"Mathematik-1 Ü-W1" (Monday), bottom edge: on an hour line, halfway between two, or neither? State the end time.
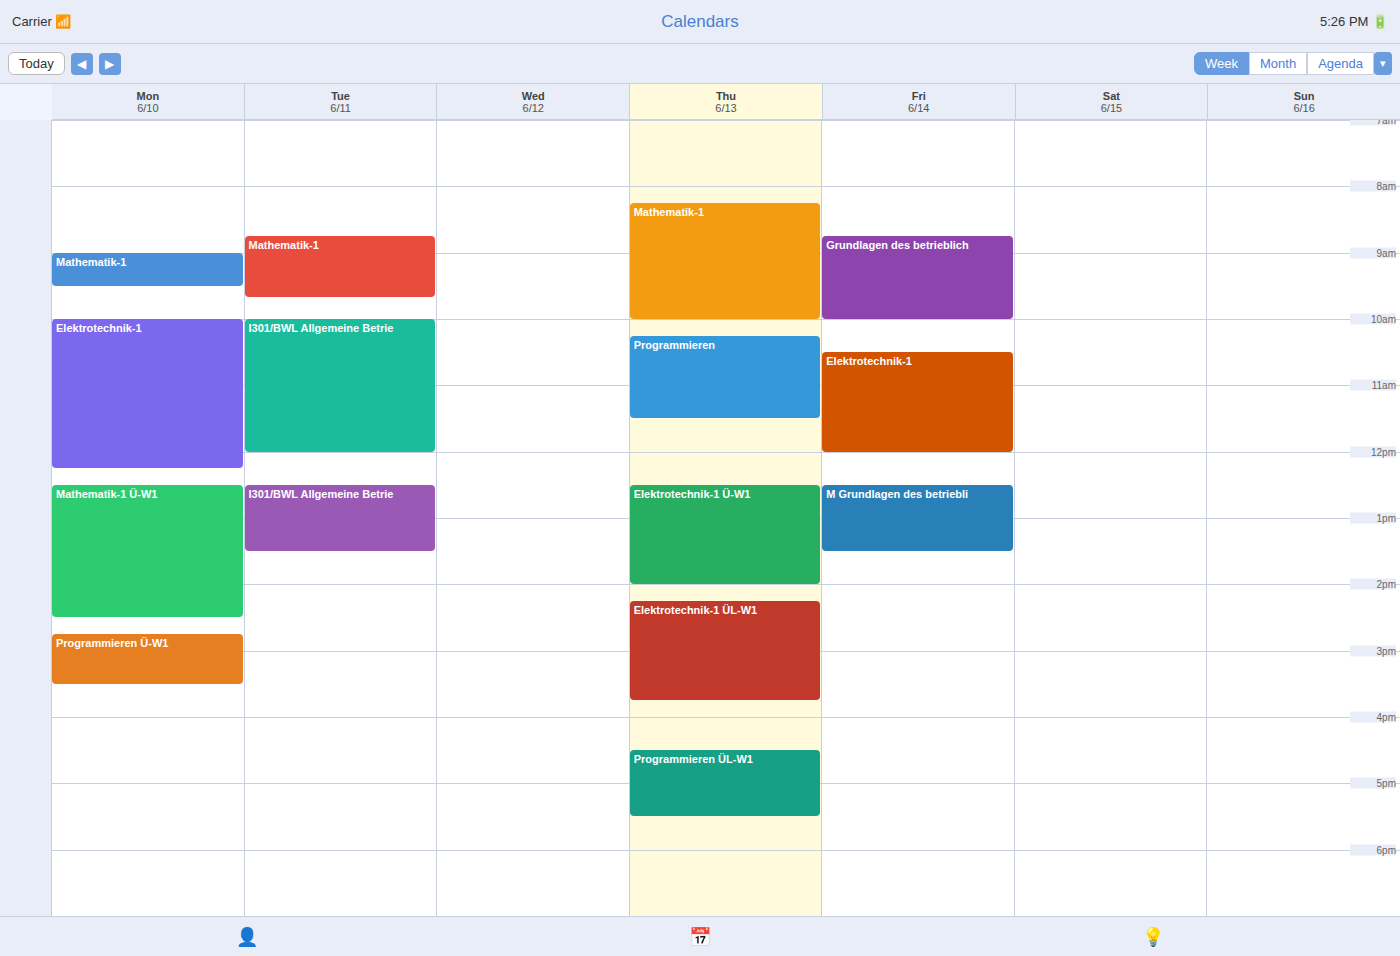
2:30 PM -- halfway between the 2 PM and 3 PM lines.